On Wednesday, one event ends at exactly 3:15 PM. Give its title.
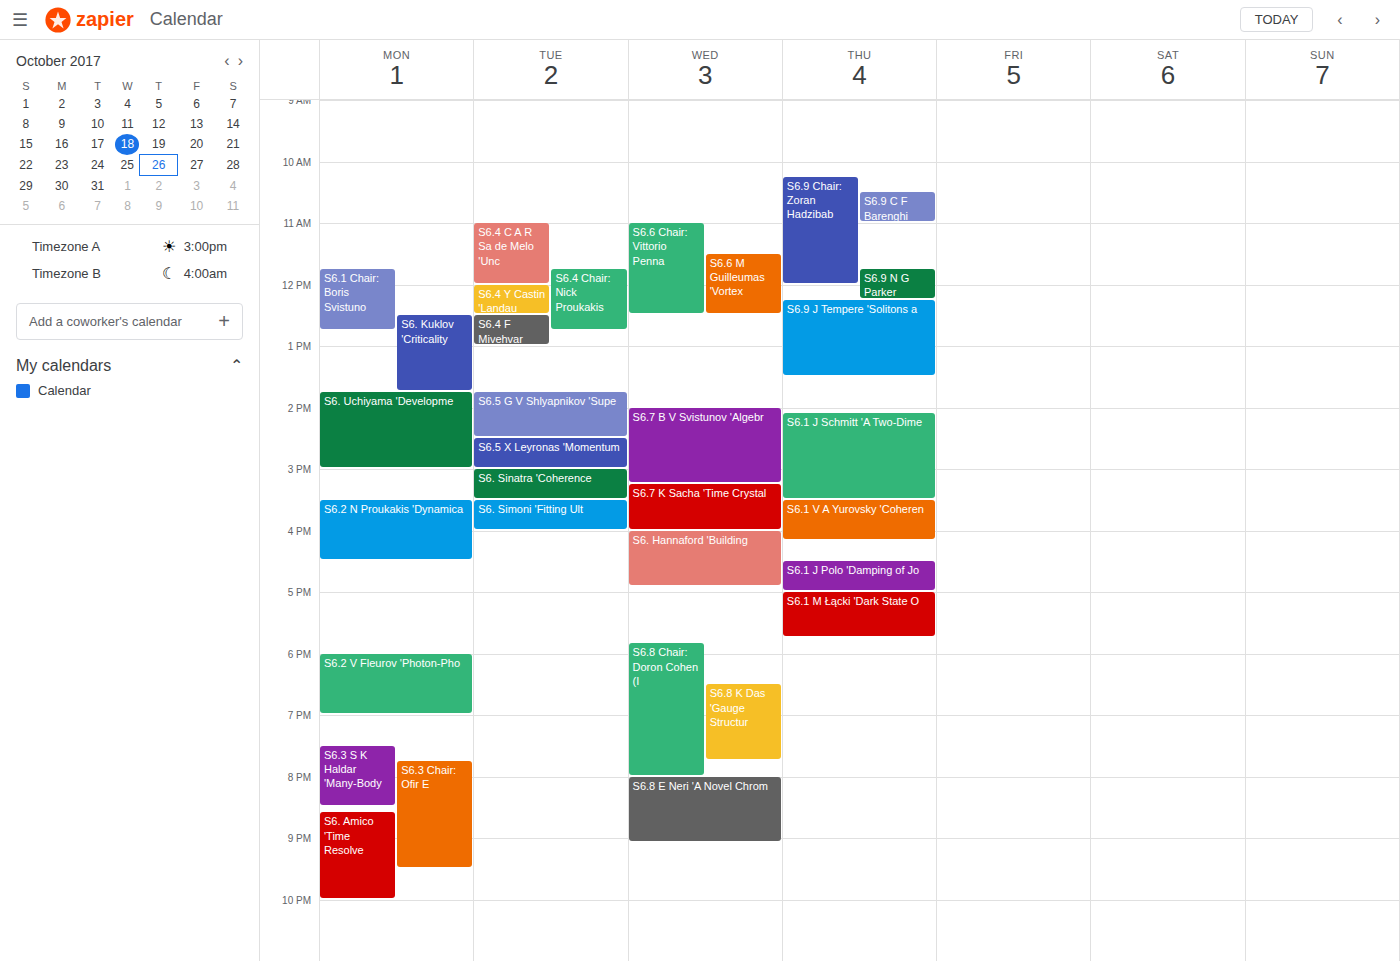
"S6.7 B V Svistunov 'Algebr"